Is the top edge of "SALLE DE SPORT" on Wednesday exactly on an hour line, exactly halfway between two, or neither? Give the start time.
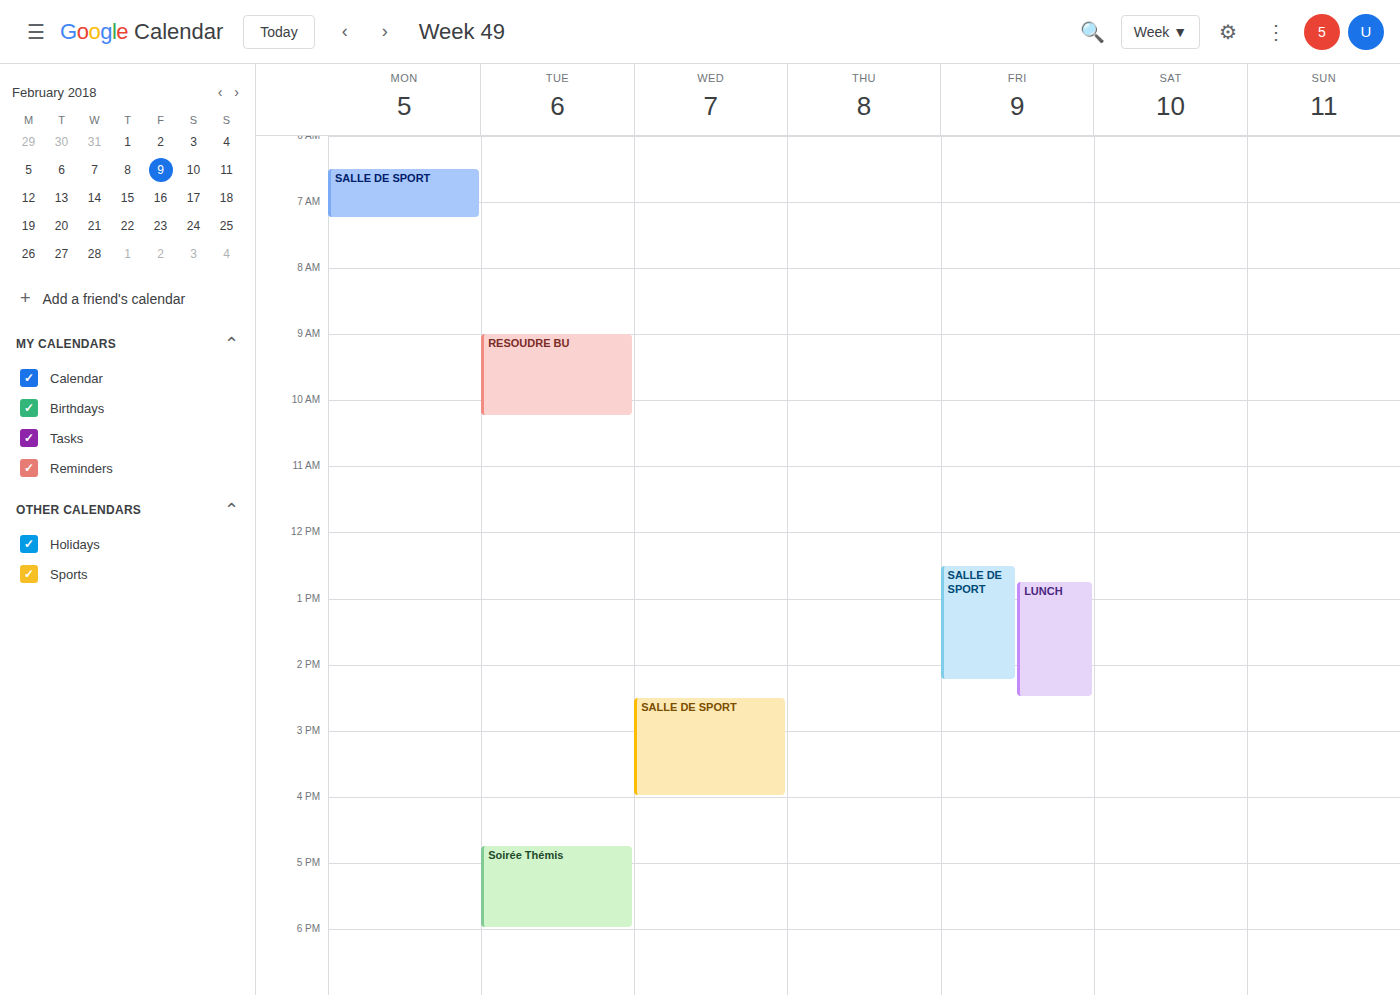
2:30 PM -- halfway between the 2 PM and 3 PM lines.